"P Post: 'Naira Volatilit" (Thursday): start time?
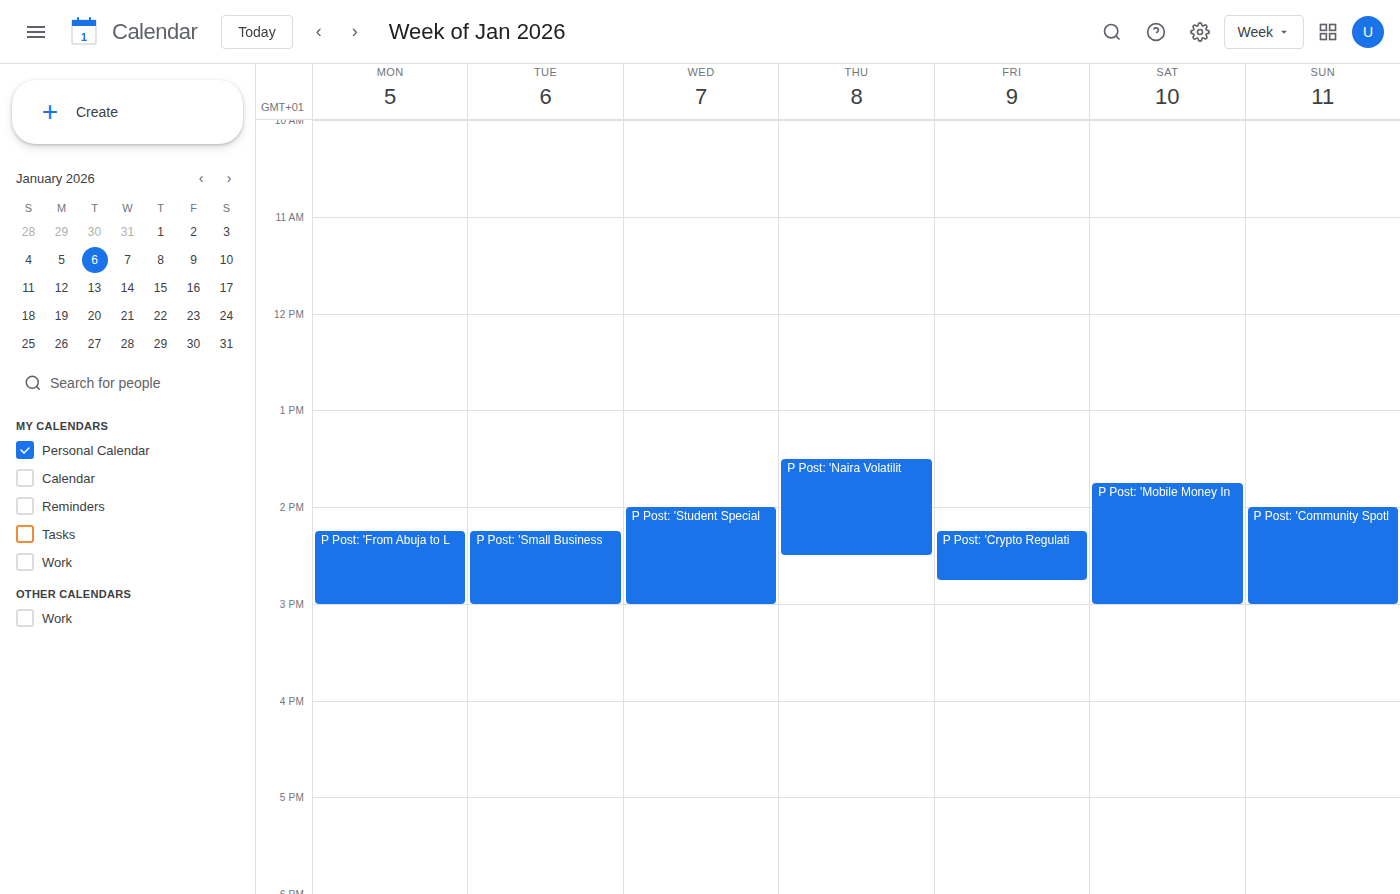
1:30 PM